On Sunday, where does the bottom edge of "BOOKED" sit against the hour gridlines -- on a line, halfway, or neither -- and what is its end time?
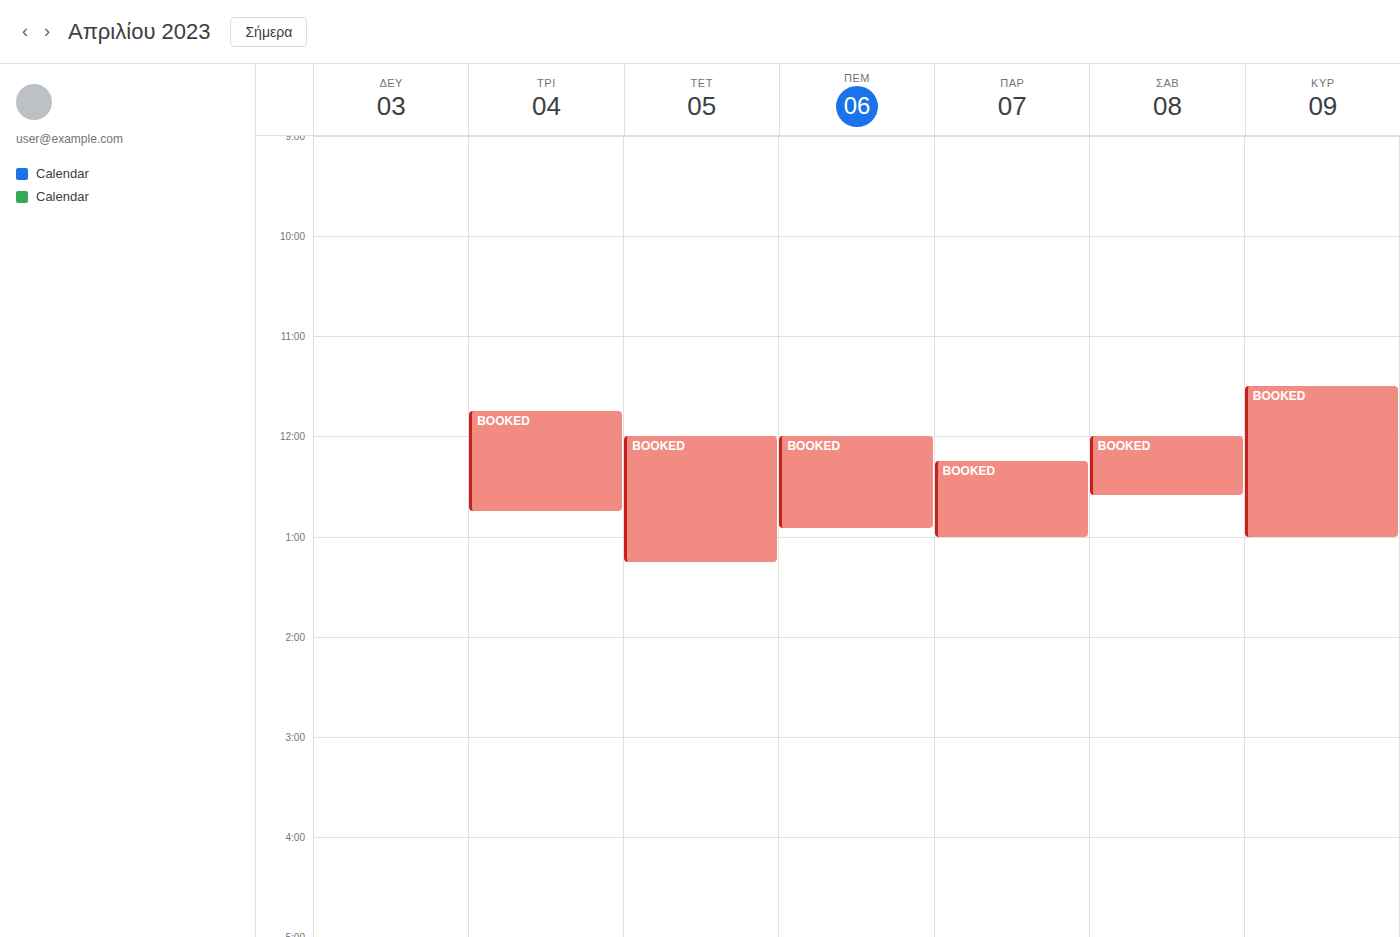
1:00 PM -- exactly on the 1 PM line.